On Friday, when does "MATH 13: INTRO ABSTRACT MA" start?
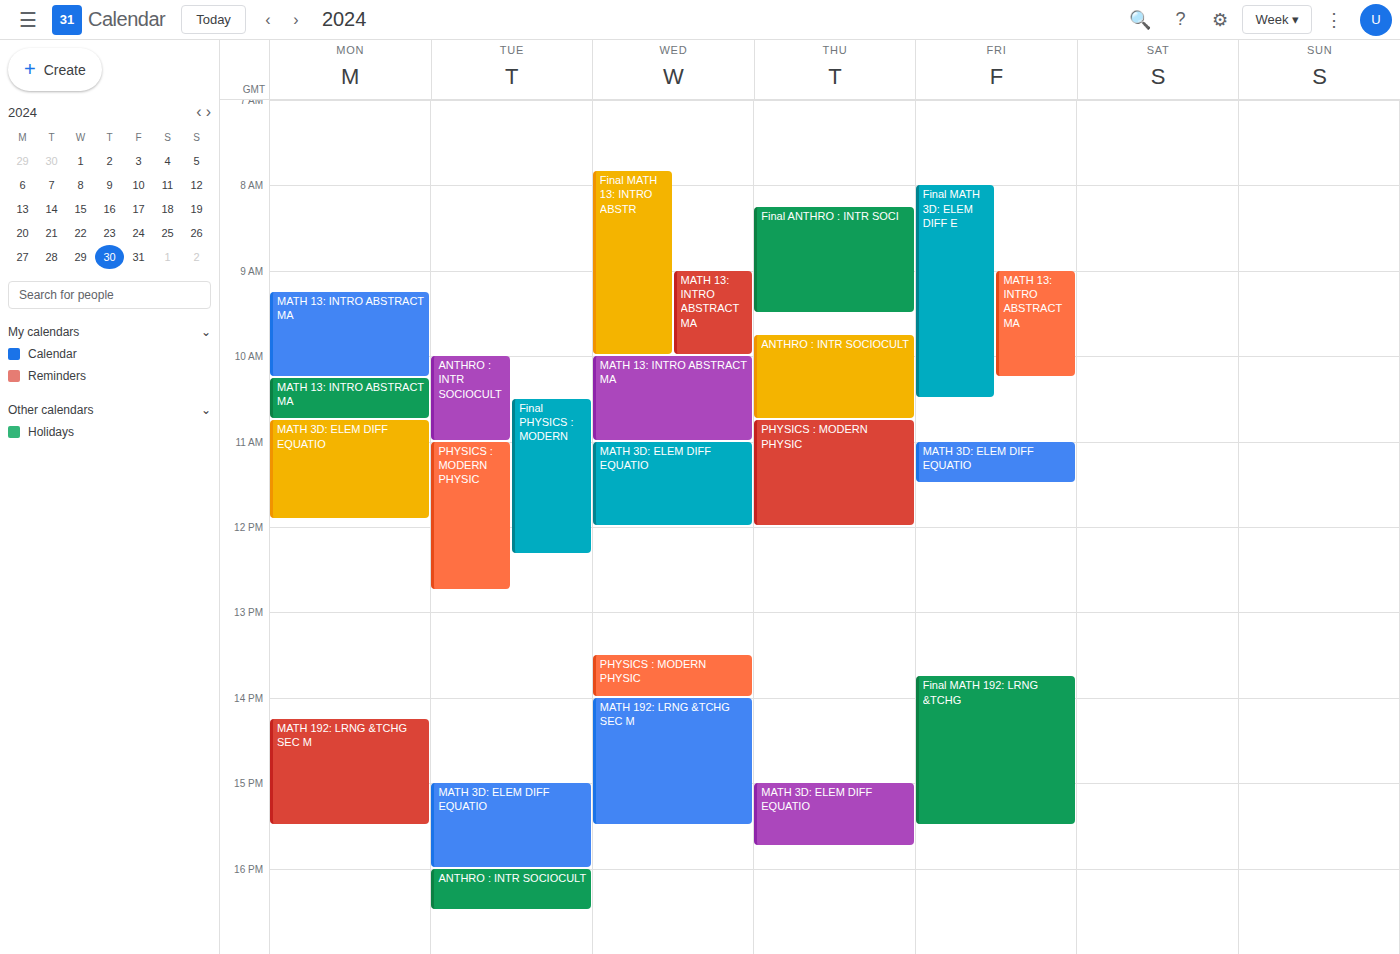
9:00 AM